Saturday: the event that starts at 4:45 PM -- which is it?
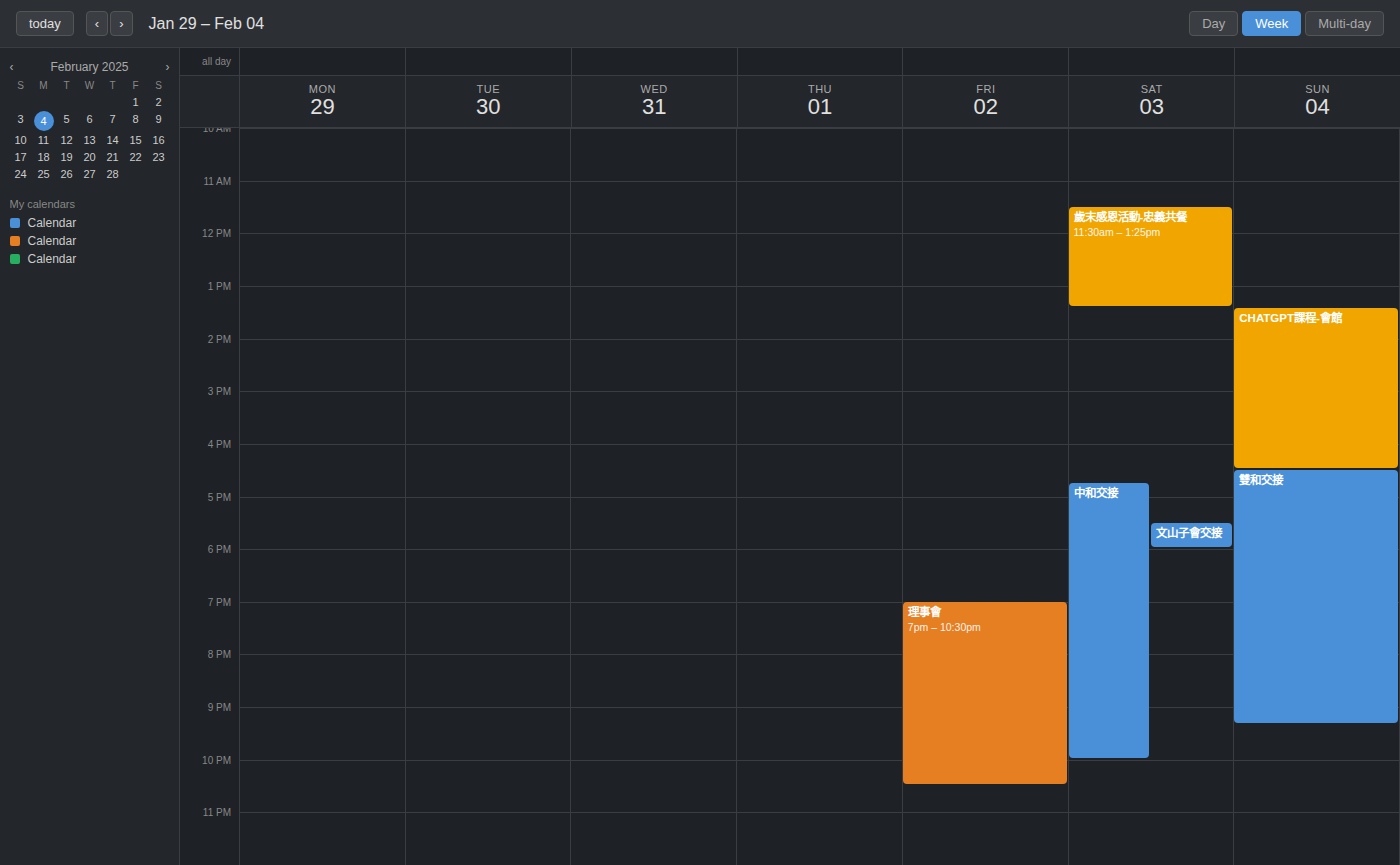
"中和交接"